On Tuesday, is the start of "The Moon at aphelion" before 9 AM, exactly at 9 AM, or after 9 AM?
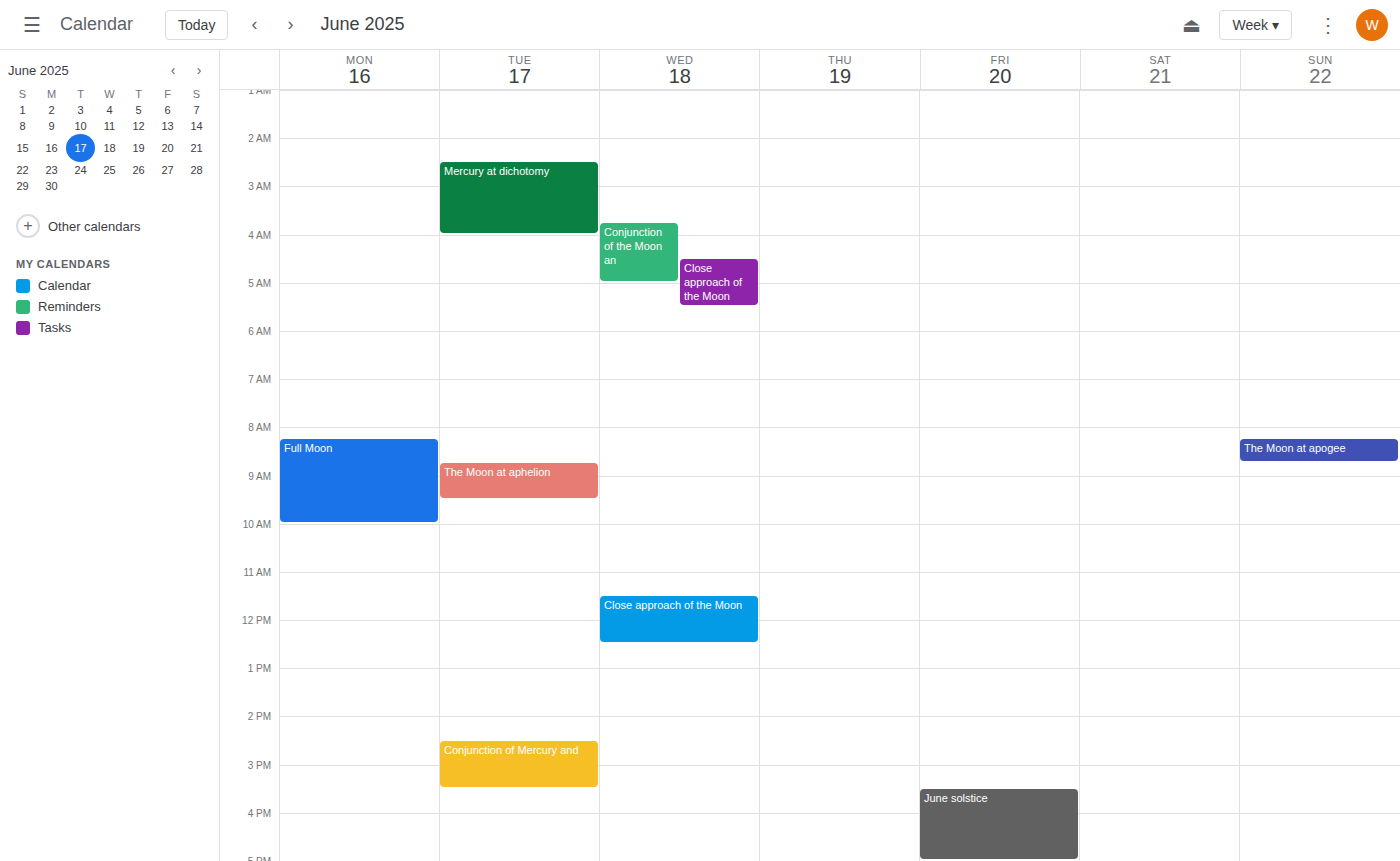
8:45 AM -- before 9 AM, 15 minutes above the 9 AM line.